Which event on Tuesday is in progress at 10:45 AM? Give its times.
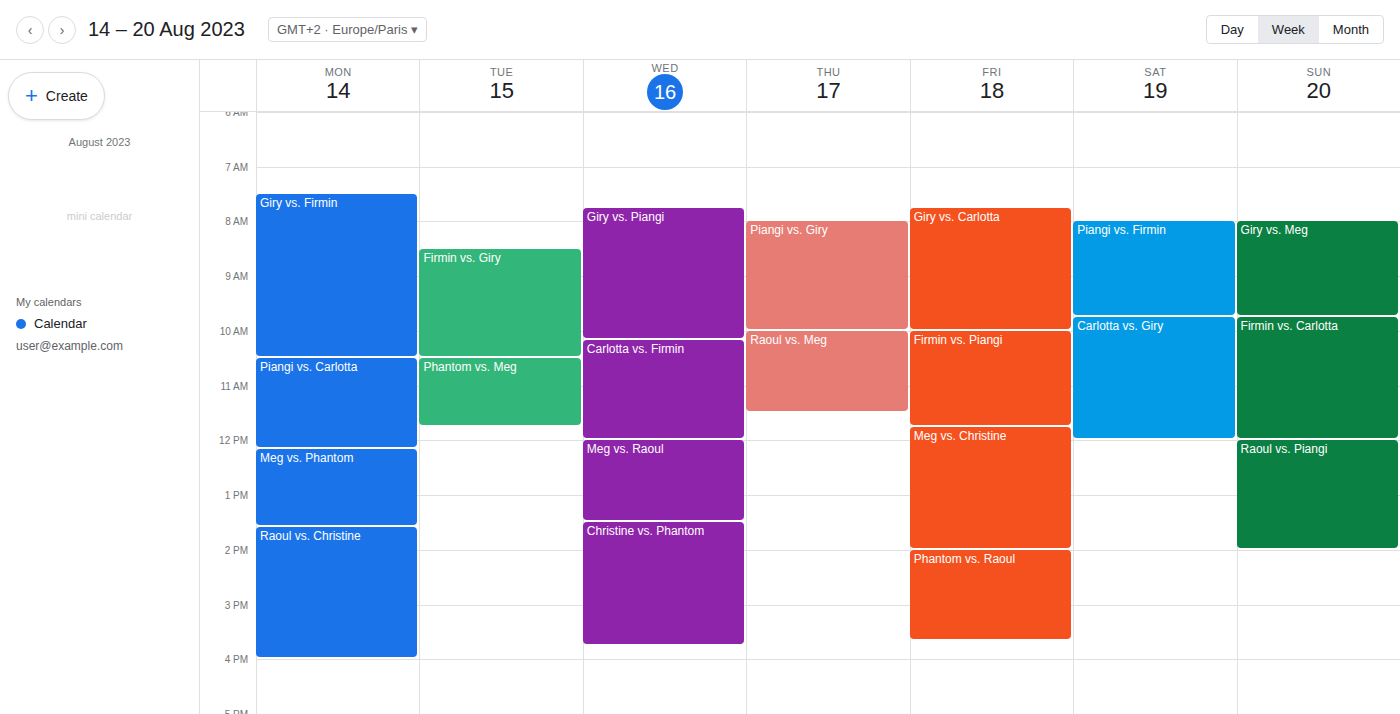
"Phantom vs. Meg", 10:30 AM to 11:45 AM